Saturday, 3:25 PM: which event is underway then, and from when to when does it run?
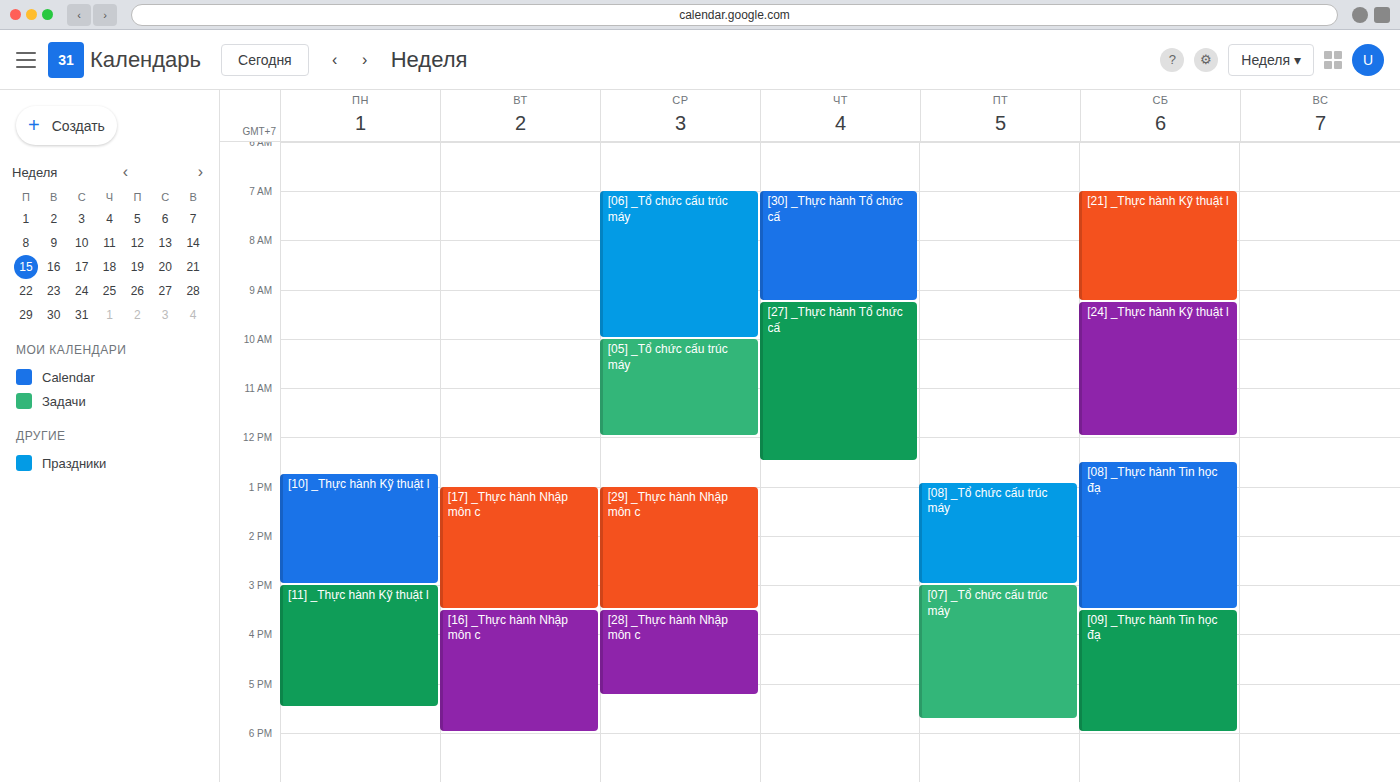
"[08] _Thực hành Tin học đạ", 12:30 PM to 3:30 PM